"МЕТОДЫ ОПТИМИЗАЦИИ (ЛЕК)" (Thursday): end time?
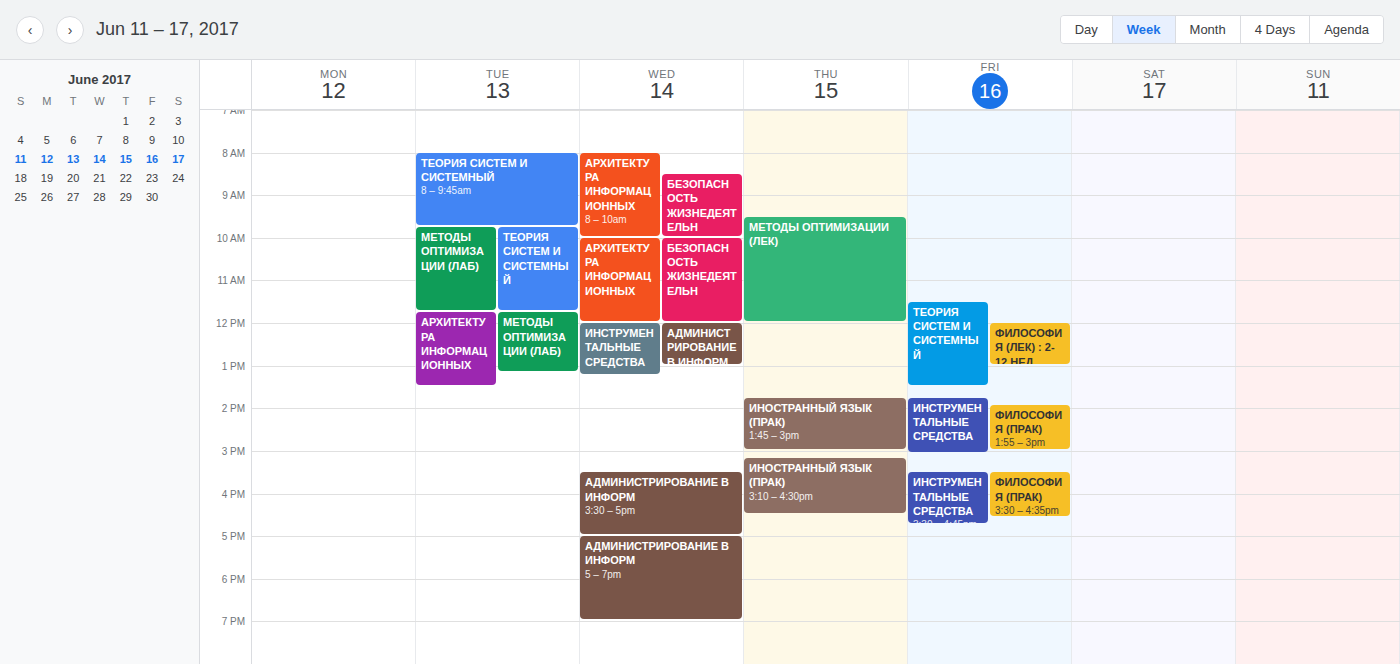
12:00 PM